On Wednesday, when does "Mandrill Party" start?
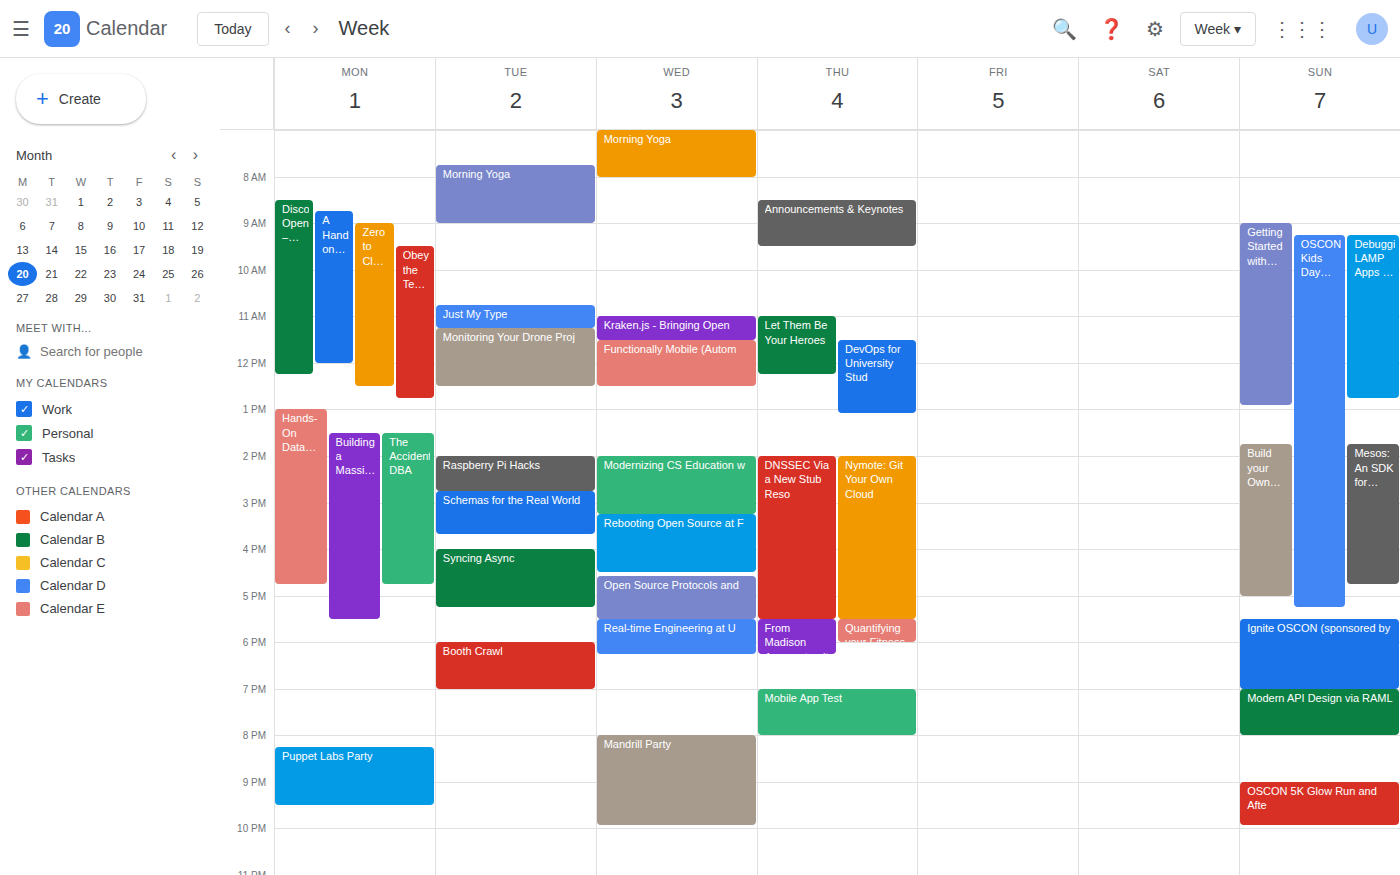
20:00